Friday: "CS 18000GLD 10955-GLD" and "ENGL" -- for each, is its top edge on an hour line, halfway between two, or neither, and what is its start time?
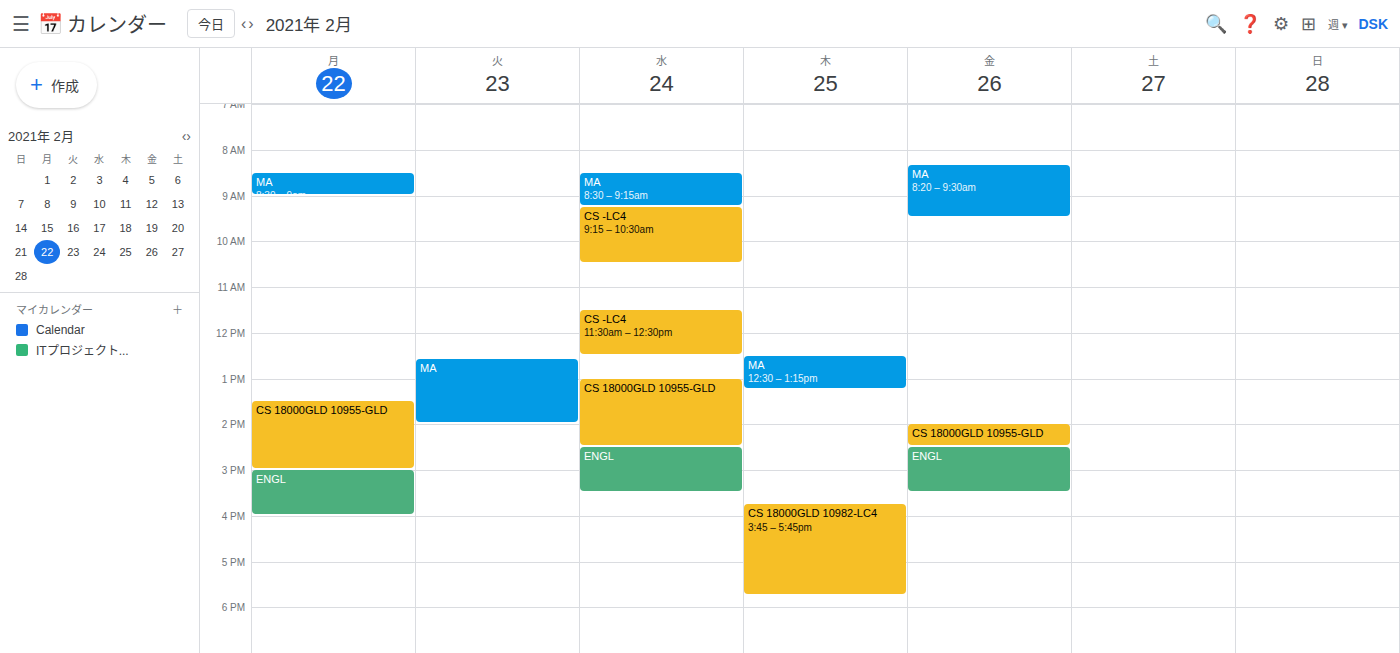
"CS 18000GLD 10955-GLD": 2:00 PM, exactly on the 2 PM line. "ENGL": 2:30 PM, halfway between the 2 PM and 3 PM lines.